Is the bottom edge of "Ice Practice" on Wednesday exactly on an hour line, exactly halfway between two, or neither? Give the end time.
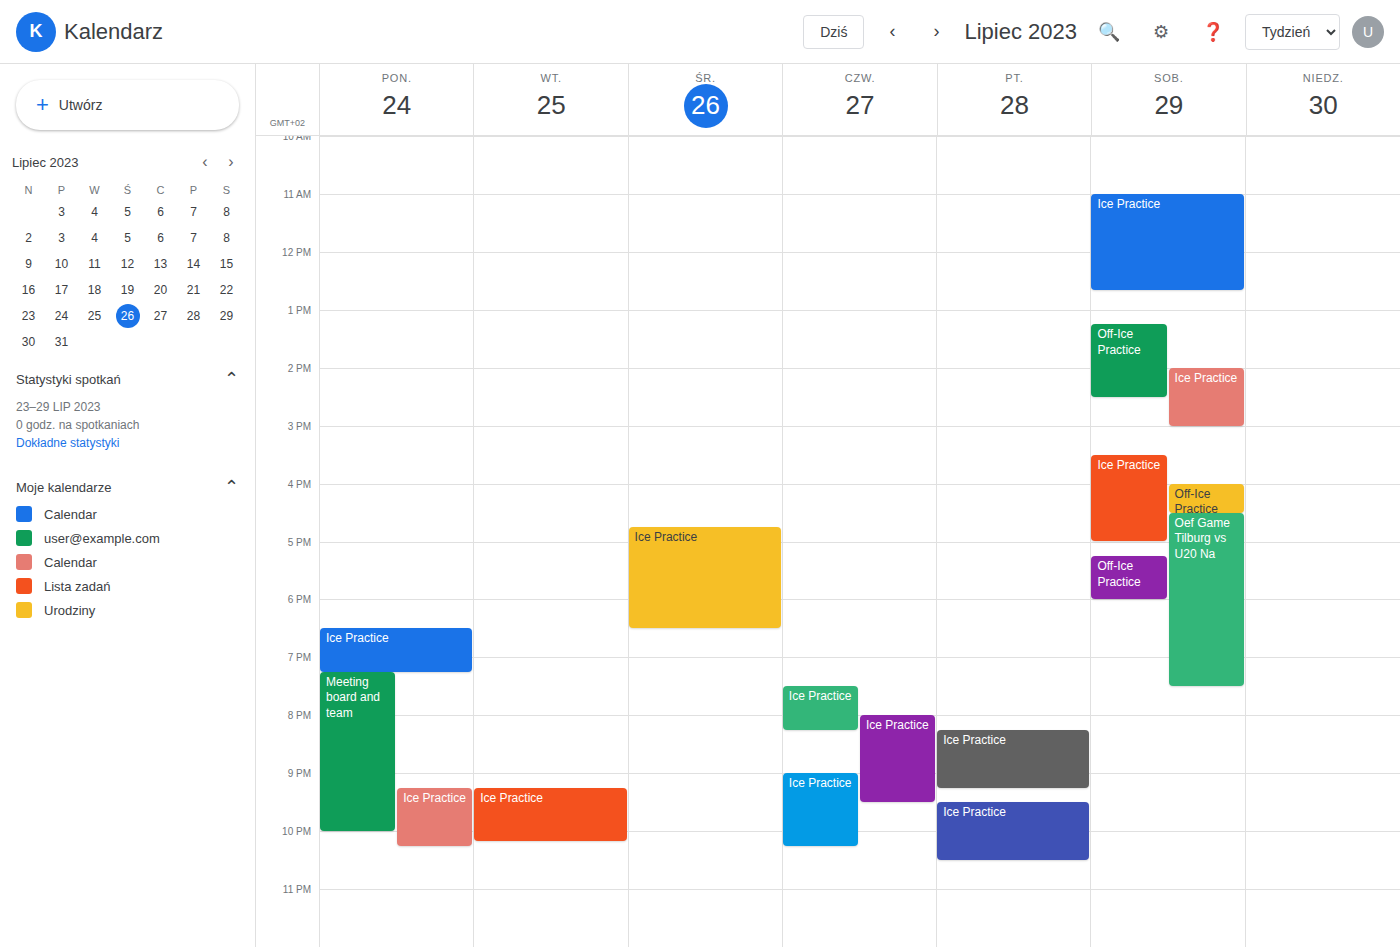
6:30 PM -- halfway between the 6 PM and 7 PM lines.